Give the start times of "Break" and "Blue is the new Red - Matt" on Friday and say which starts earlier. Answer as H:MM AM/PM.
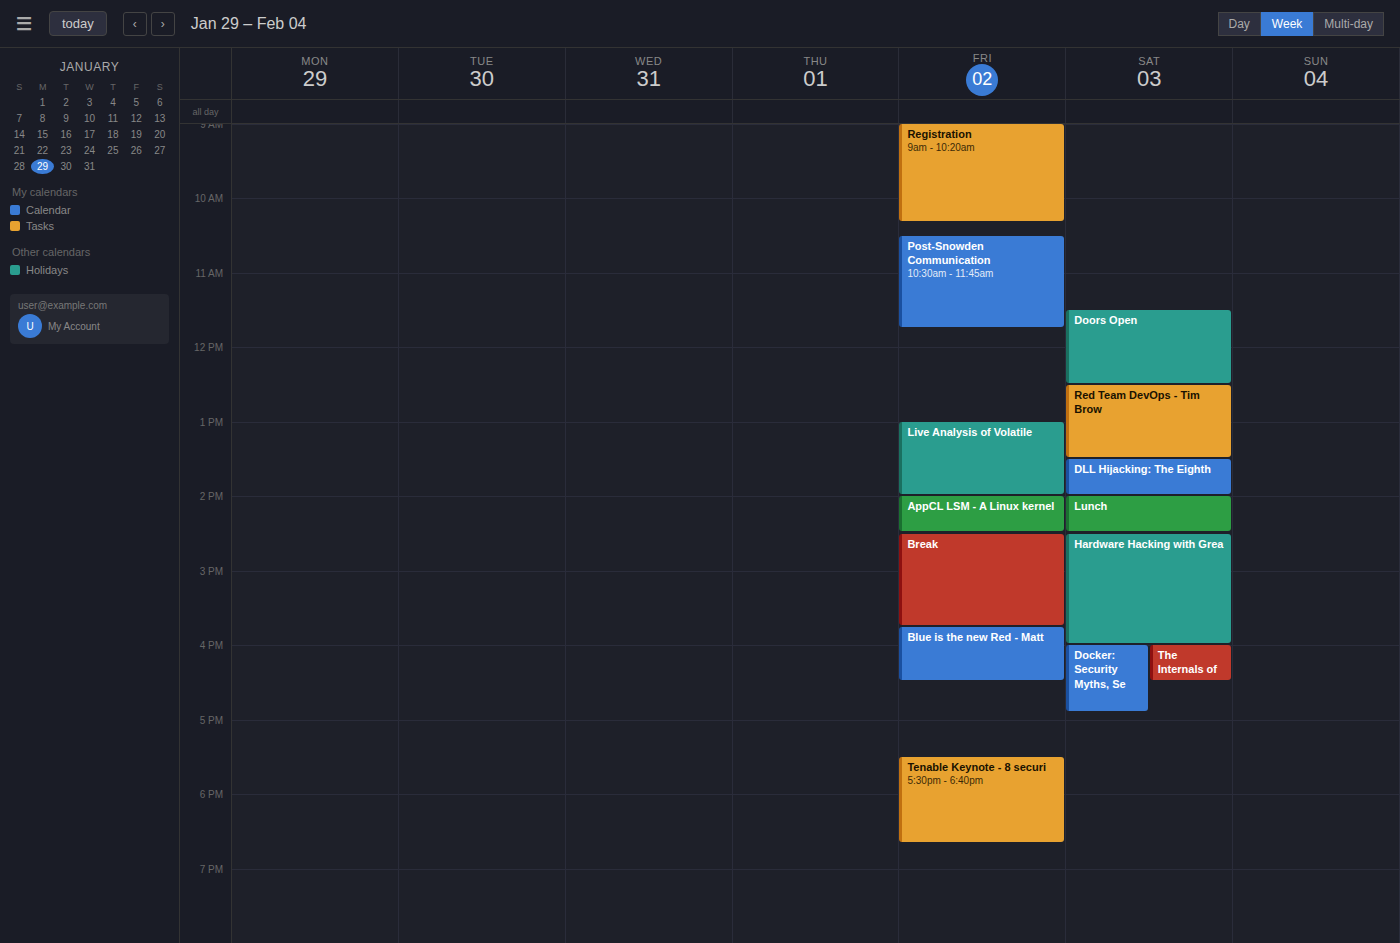
"Break" 2:30 PM; "Blue is the new Red - Matt" 3:45 PM.